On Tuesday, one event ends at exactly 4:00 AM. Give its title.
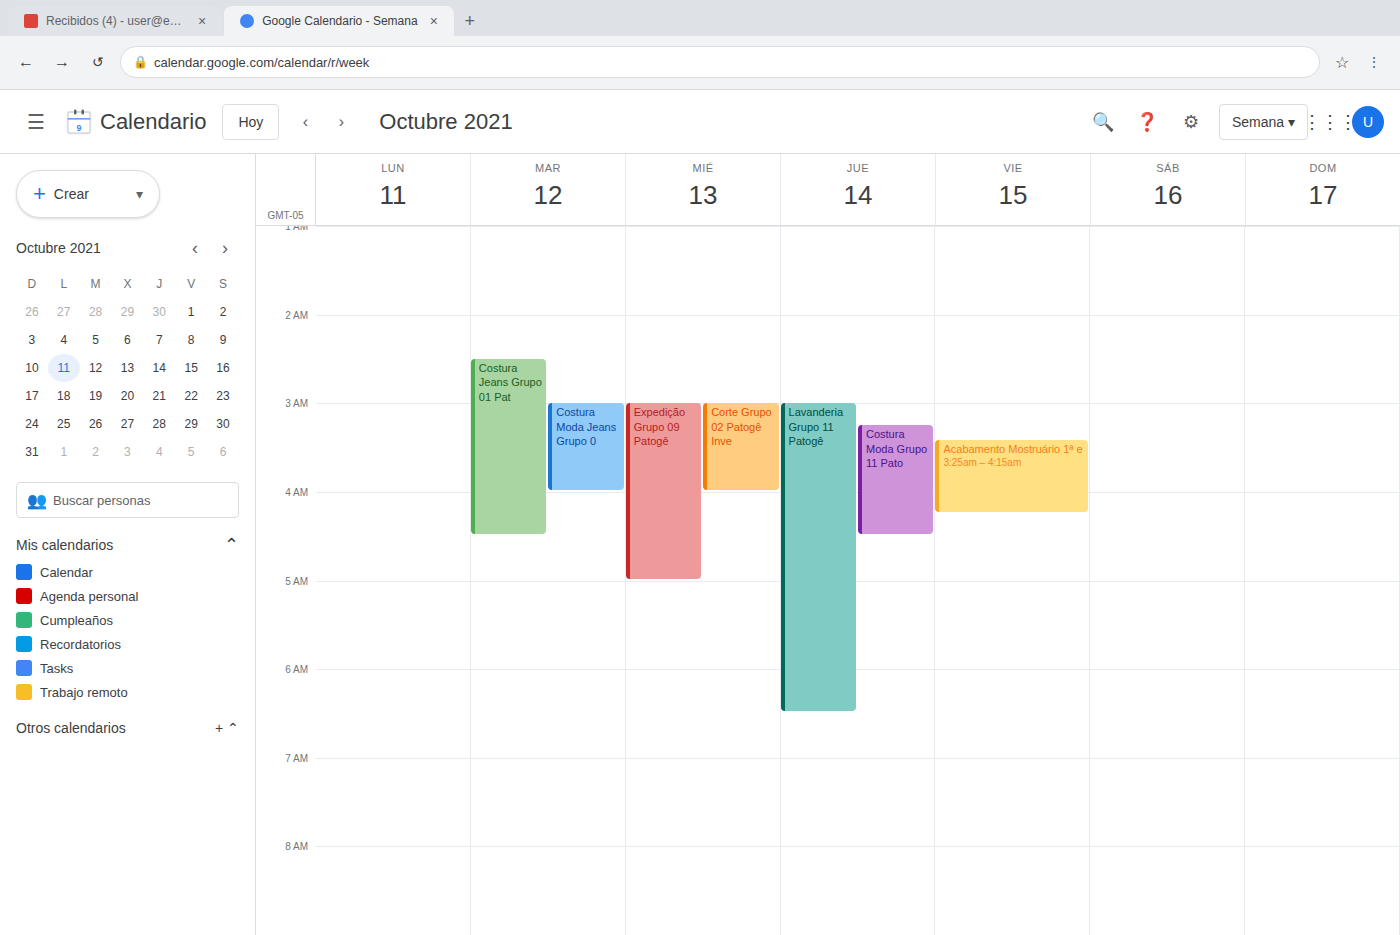
"Costura Moda Jeans Grupo 0"